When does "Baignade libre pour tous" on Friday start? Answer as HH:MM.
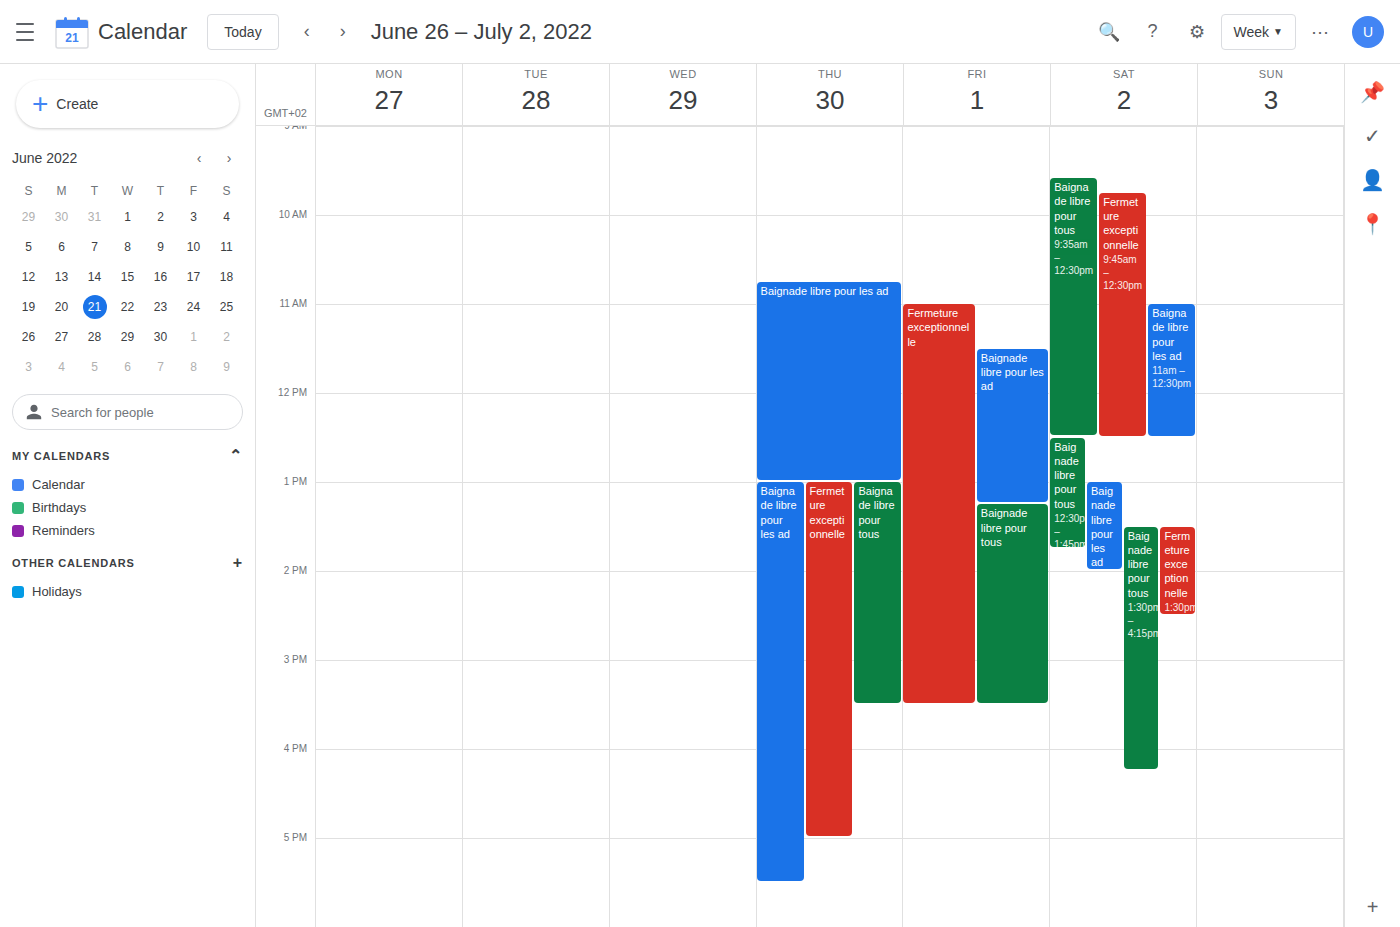
13:15